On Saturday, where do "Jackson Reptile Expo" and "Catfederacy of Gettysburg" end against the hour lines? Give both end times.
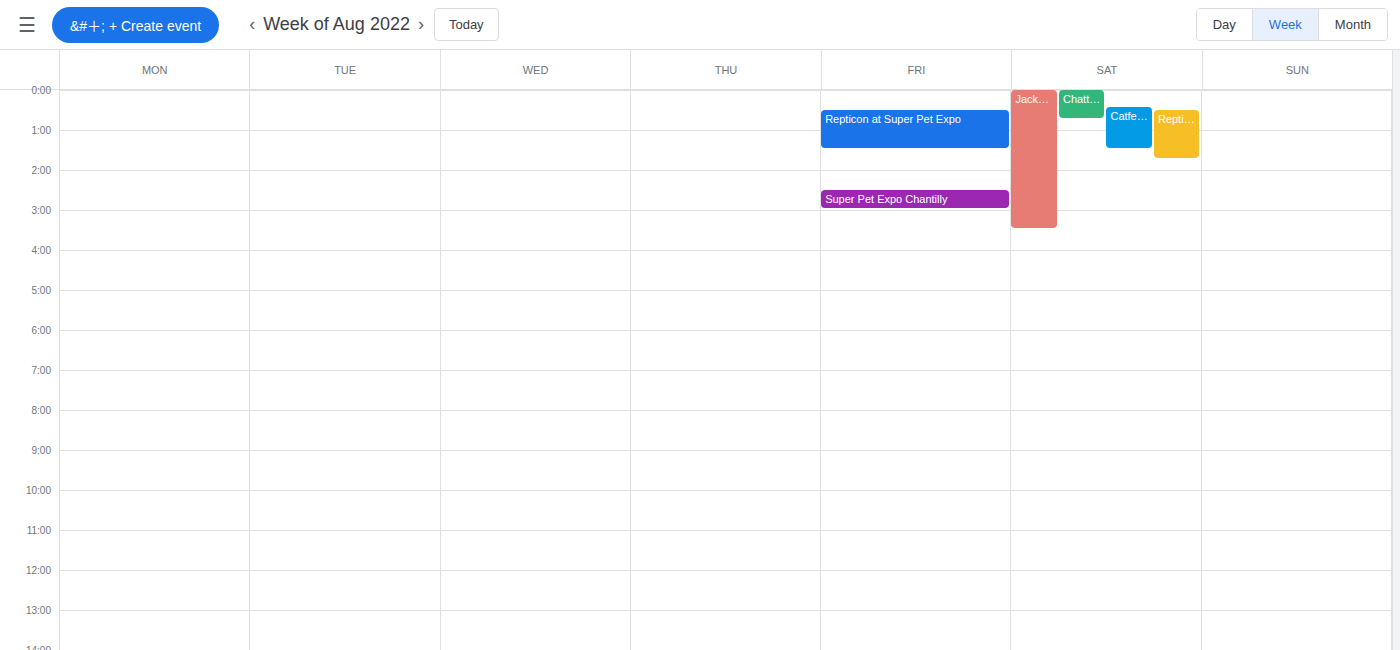
"Jackson Reptile Expo": 03:30, halfway between the 03:00 and 04:00 lines. "Catfederacy of Gettysburg": 01:30, halfway between the 01:00 and 02:00 lines.